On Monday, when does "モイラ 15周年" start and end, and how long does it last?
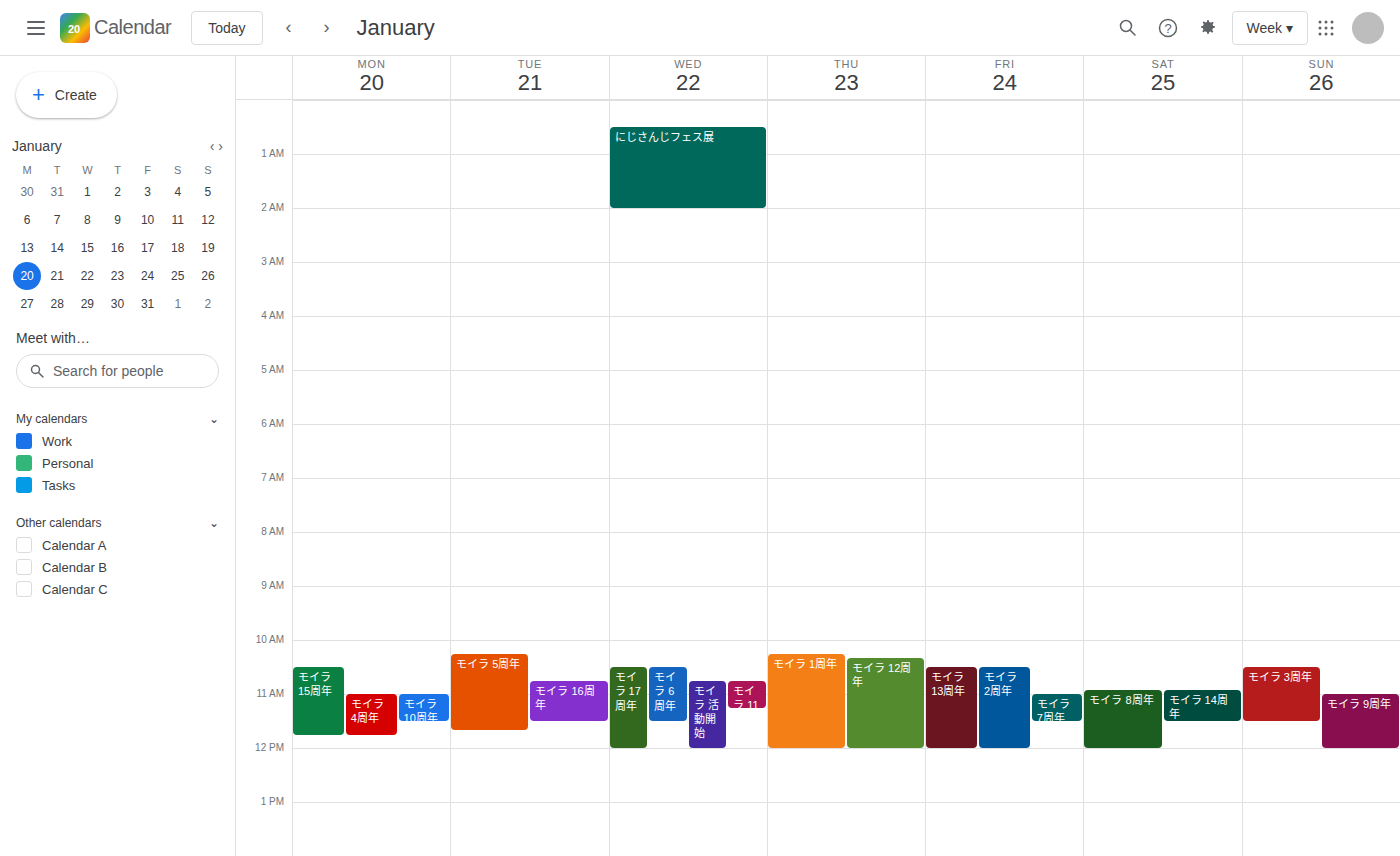
10:30 AM to 11:45 AM, 1 hour 15 minutes